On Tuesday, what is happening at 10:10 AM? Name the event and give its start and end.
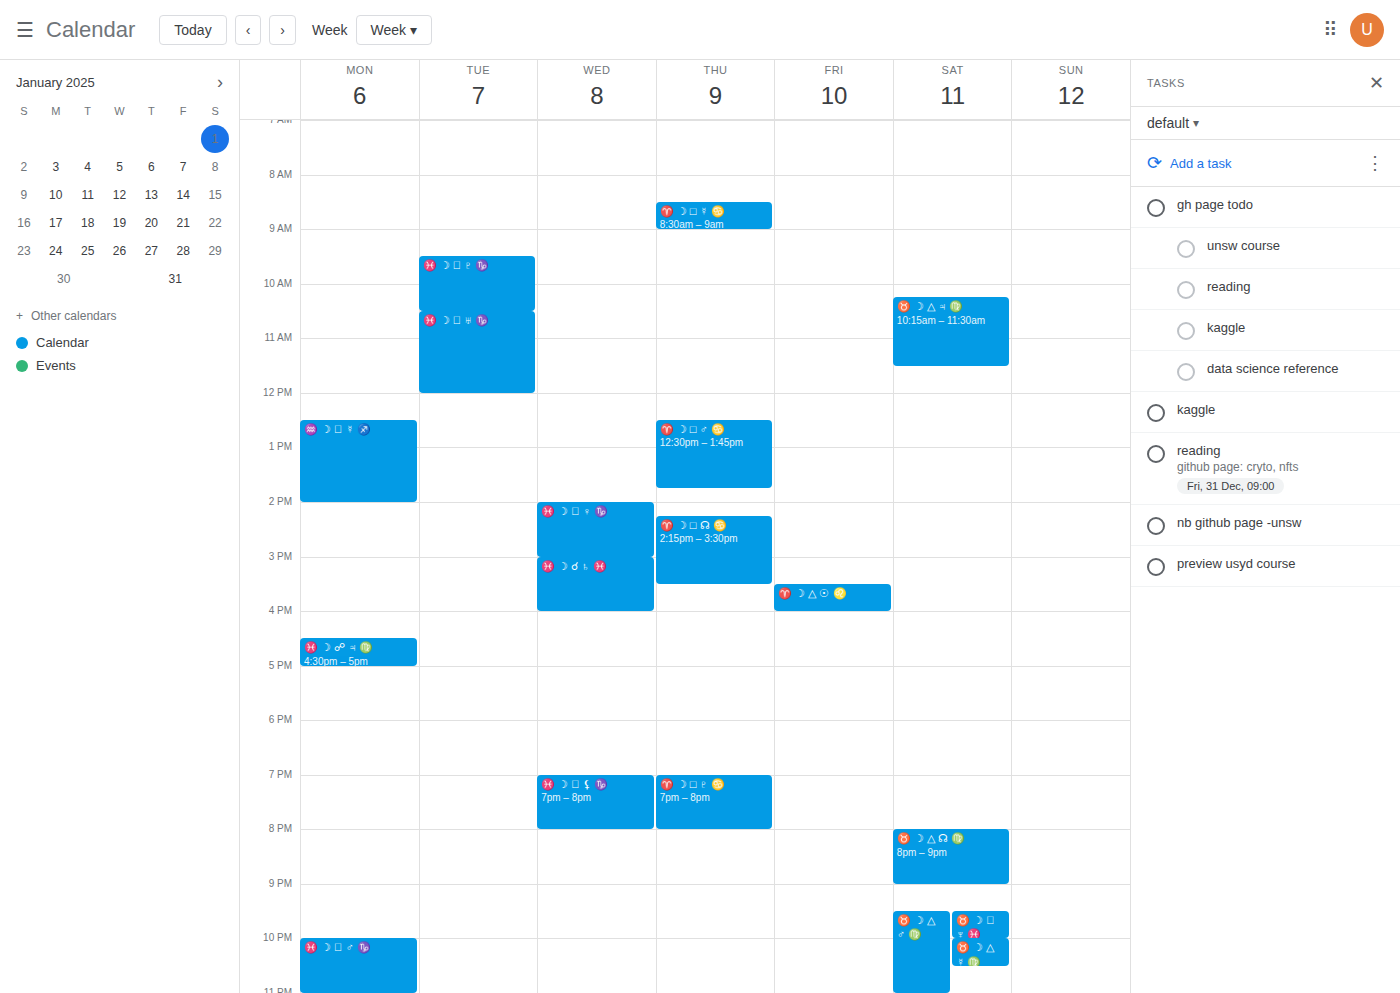
"♓️ ☽ ⚹ ♇ ♑️", 9:30 AM to 10:30 AM